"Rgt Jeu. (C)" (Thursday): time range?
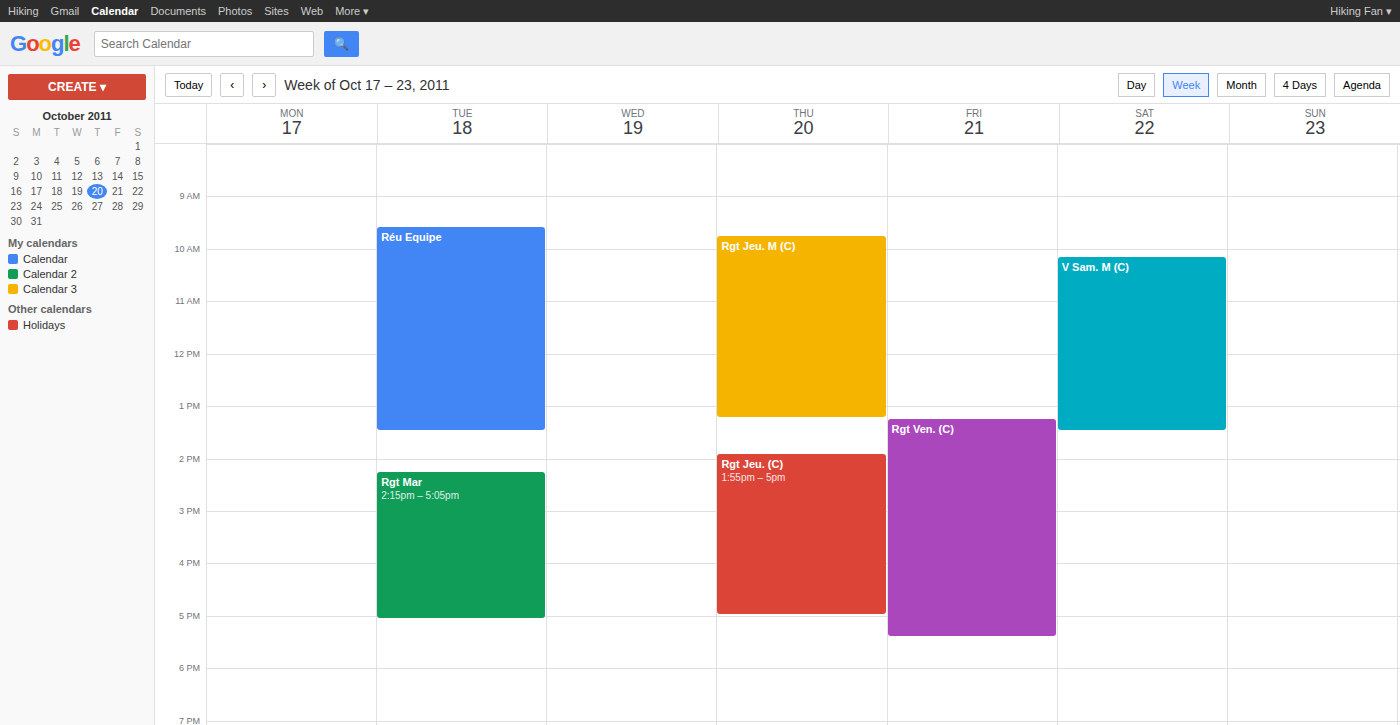
1:55 PM to 5:00 PM